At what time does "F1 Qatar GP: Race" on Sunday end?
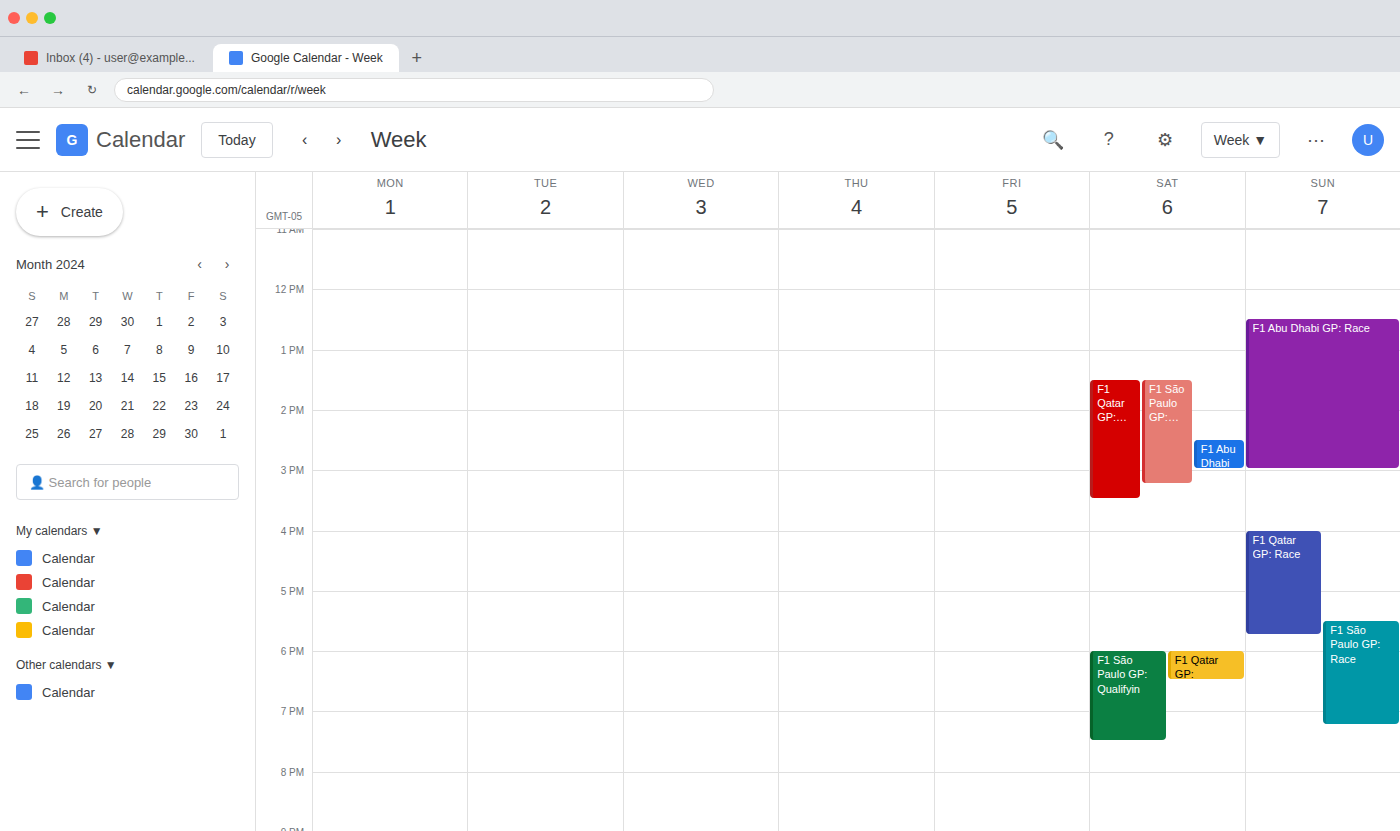
5:45 PM